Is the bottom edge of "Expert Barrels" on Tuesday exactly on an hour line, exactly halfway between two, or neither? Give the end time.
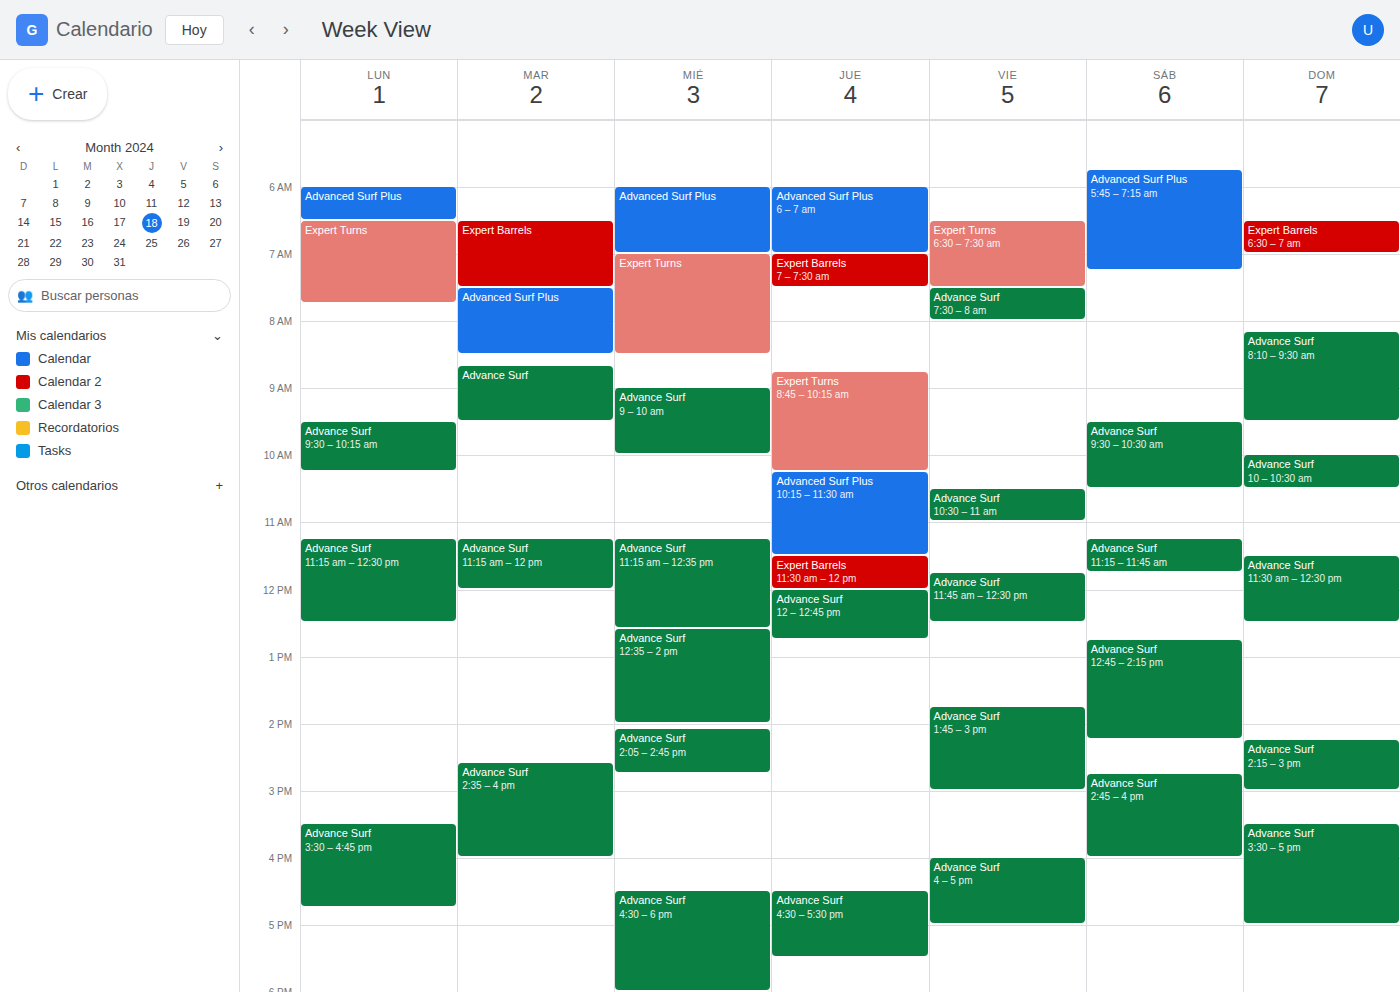
07:30 -- halfway between the 07:00 and 08:00 lines.